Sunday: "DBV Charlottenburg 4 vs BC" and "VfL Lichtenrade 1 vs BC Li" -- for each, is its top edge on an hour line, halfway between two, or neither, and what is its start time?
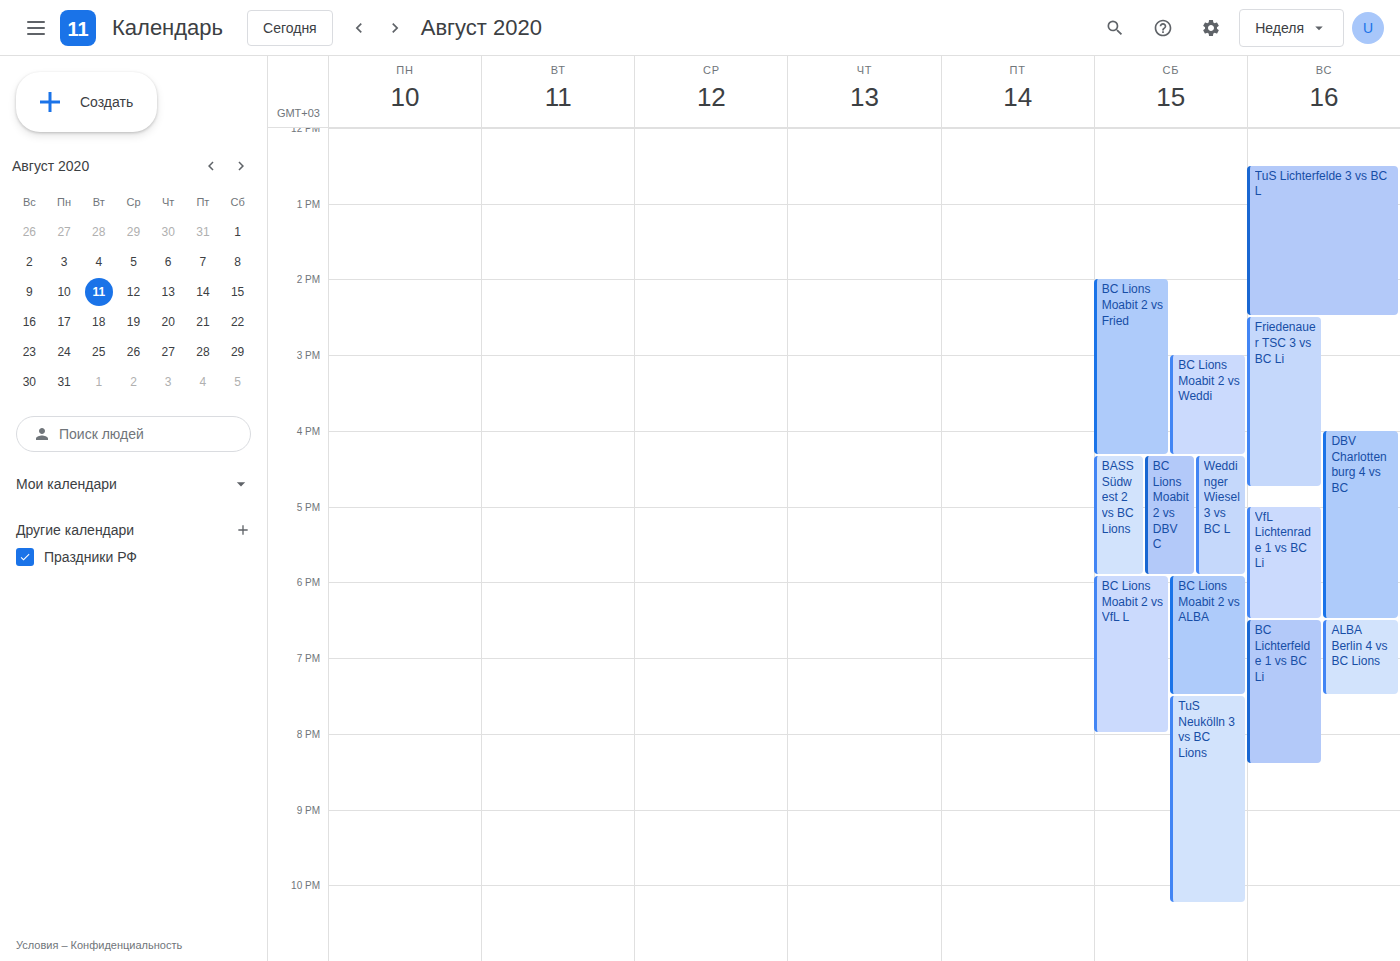
"DBV Charlottenburg 4 vs BC": 4:00 PM, exactly on the 4 PM line. "VfL Lichtenrade 1 vs BC Li": 5:00 PM, exactly on the 5 PM line.